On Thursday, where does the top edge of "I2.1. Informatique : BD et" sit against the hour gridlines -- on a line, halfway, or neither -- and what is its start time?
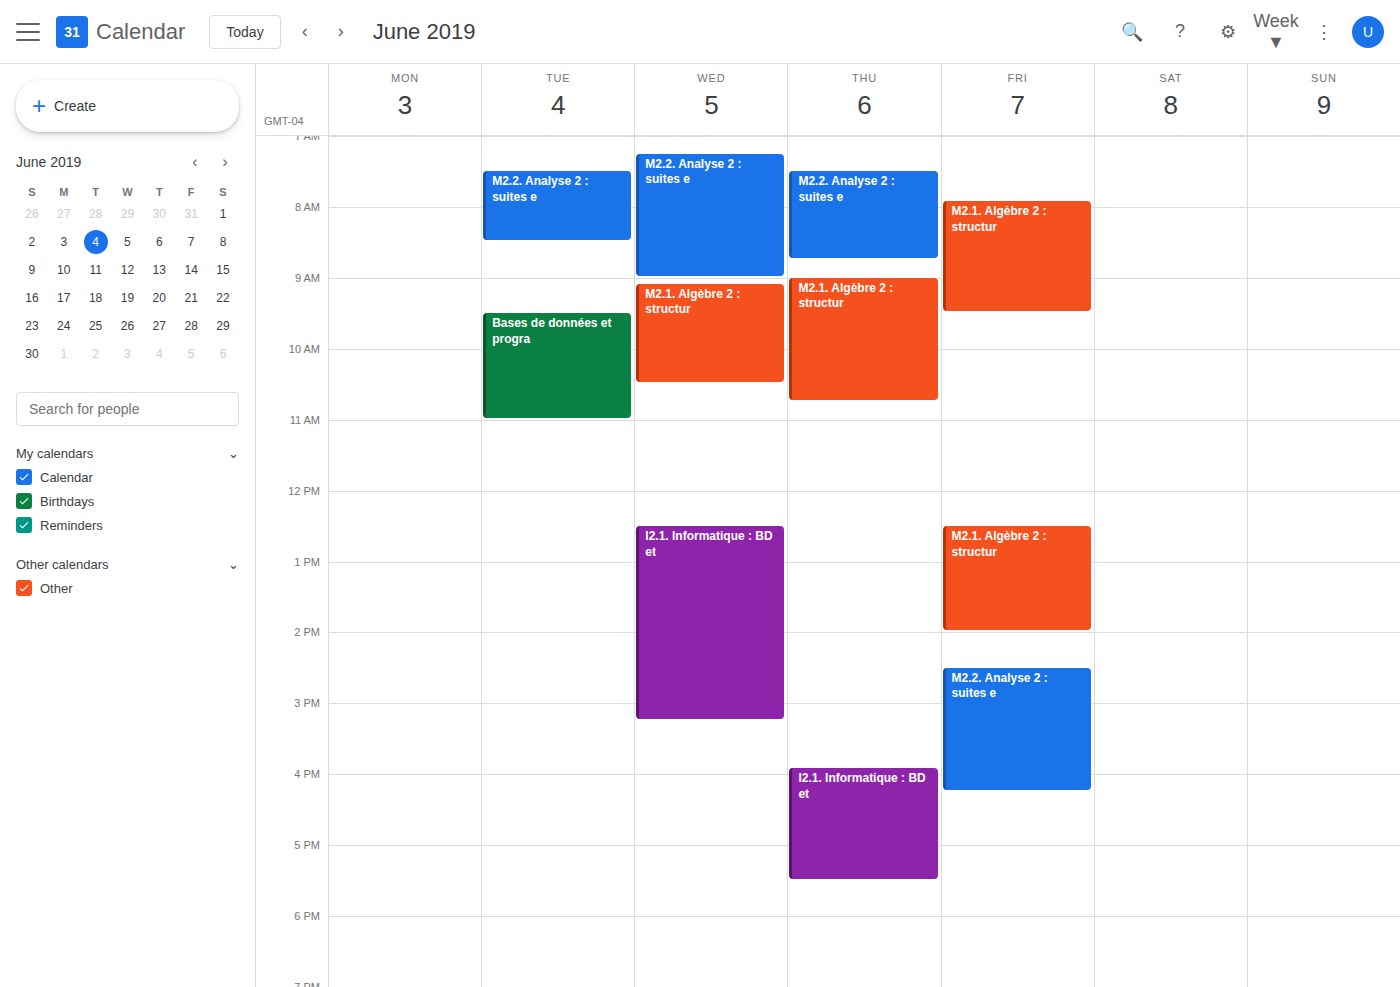
3:55 PM -- neither: 55 minutes below the 3 PM line and 5 minutes above the 4 PM line.